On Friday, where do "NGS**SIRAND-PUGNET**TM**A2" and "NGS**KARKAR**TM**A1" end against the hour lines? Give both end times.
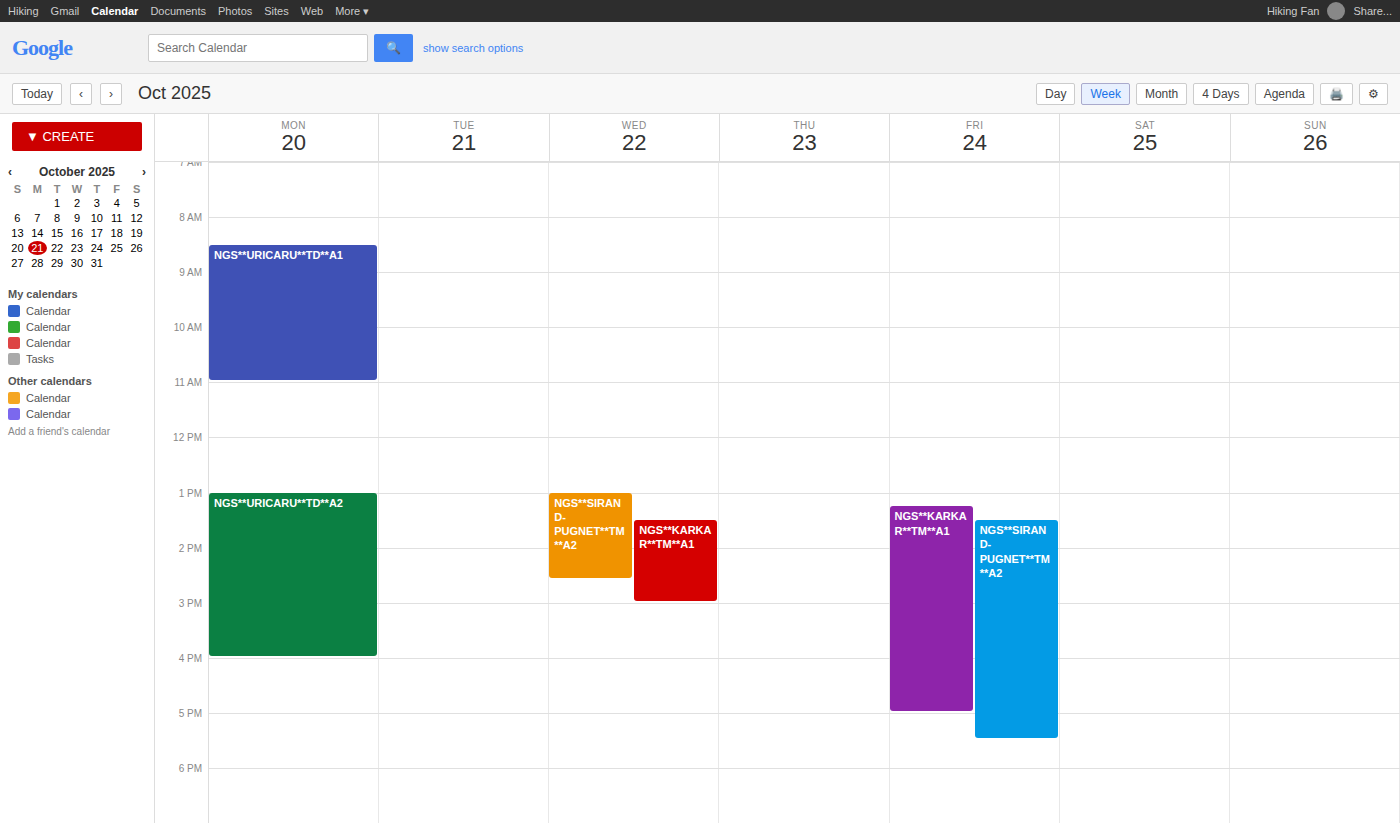
"NGS**SIRAND-PUGNET**TM**A2": 5:30 PM, halfway between the 5 PM and 6 PM lines. "NGS**KARKAR**TM**A1": 5:00 PM, exactly on the 5 PM line.